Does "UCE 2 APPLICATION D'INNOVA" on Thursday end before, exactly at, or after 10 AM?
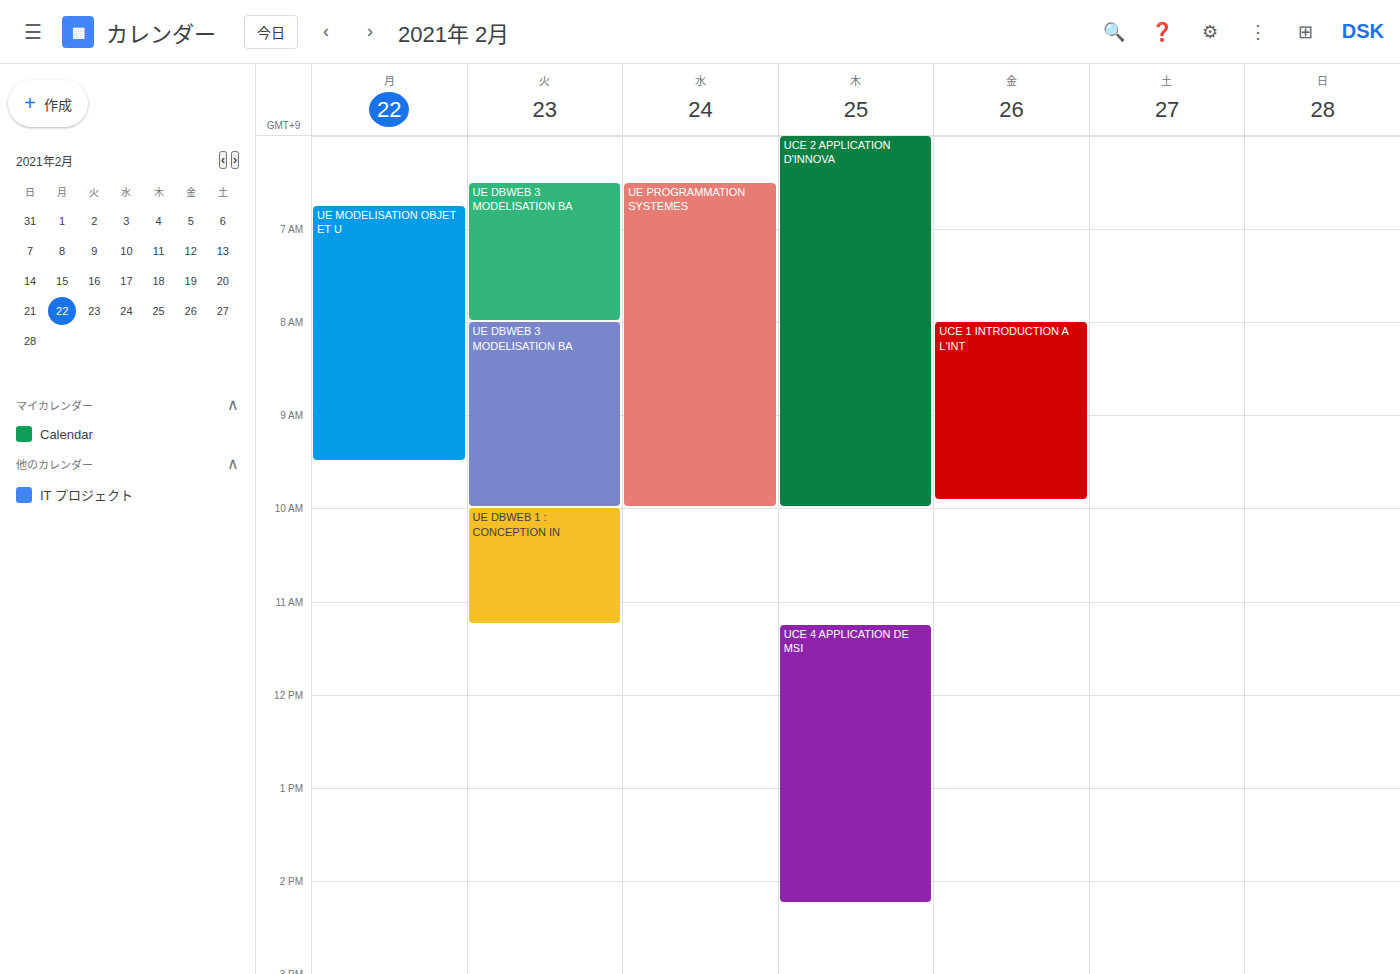
10:00 AM -- exactly at 10 AM, on the 10 AM line.